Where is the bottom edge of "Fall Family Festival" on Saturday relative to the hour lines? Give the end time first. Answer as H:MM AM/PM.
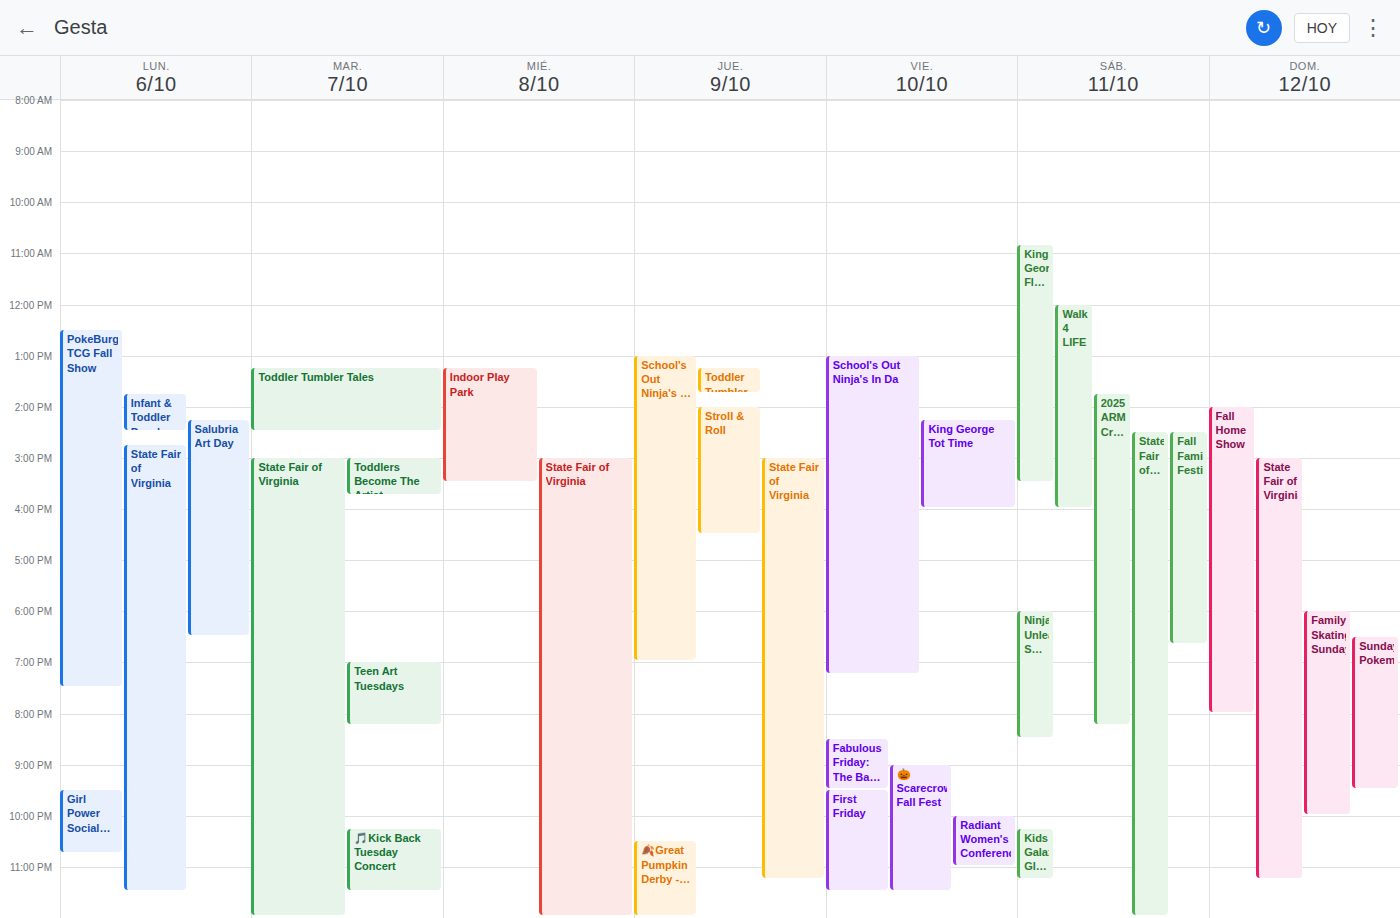
6:40 PM -- neither: 40 minutes below the 6 PM line and 20 minutes above the 7 PM line.